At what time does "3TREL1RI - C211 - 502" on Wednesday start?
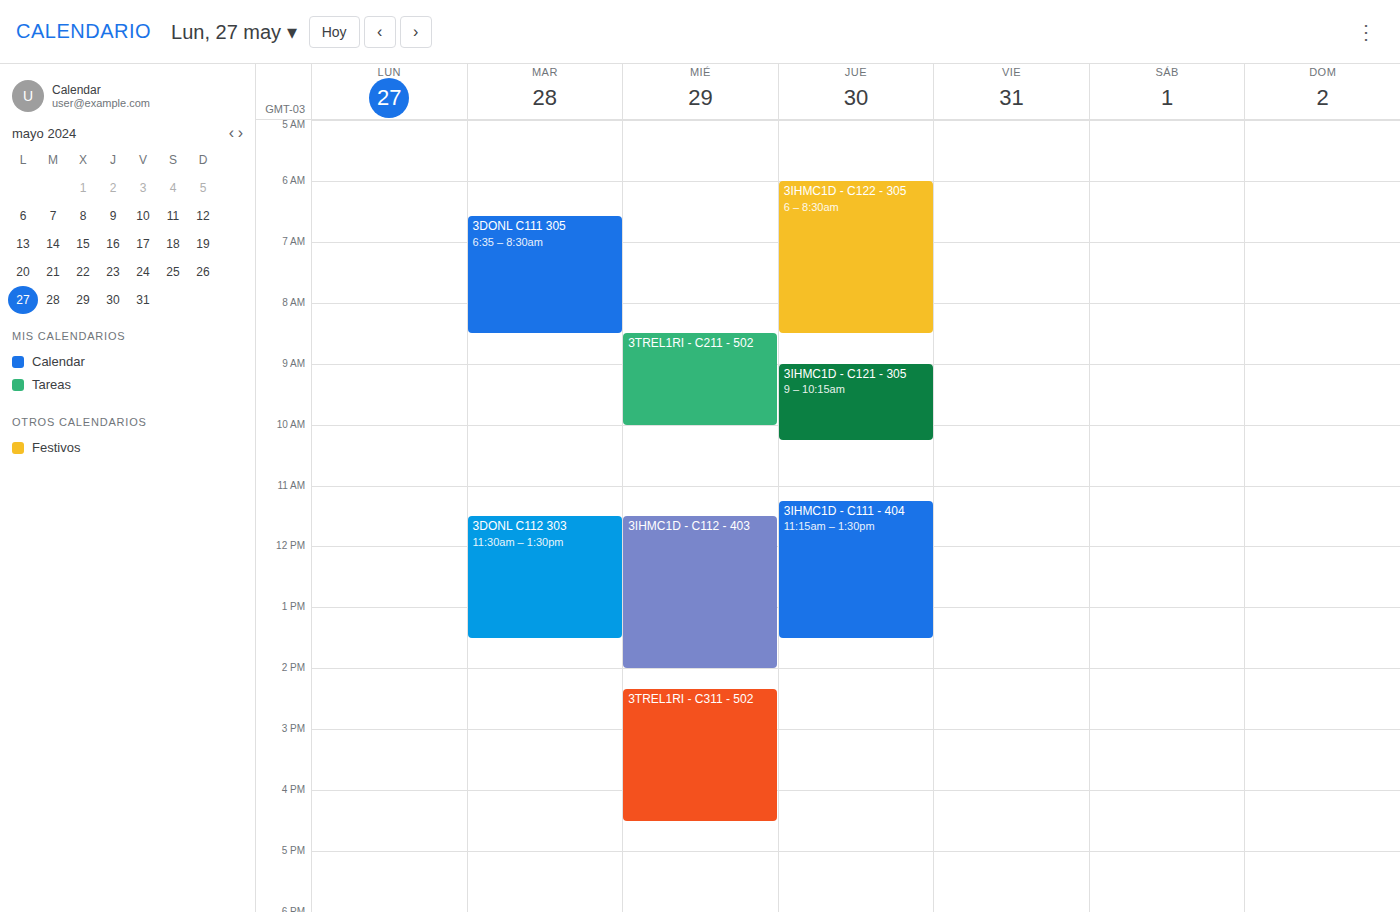
8:30 AM